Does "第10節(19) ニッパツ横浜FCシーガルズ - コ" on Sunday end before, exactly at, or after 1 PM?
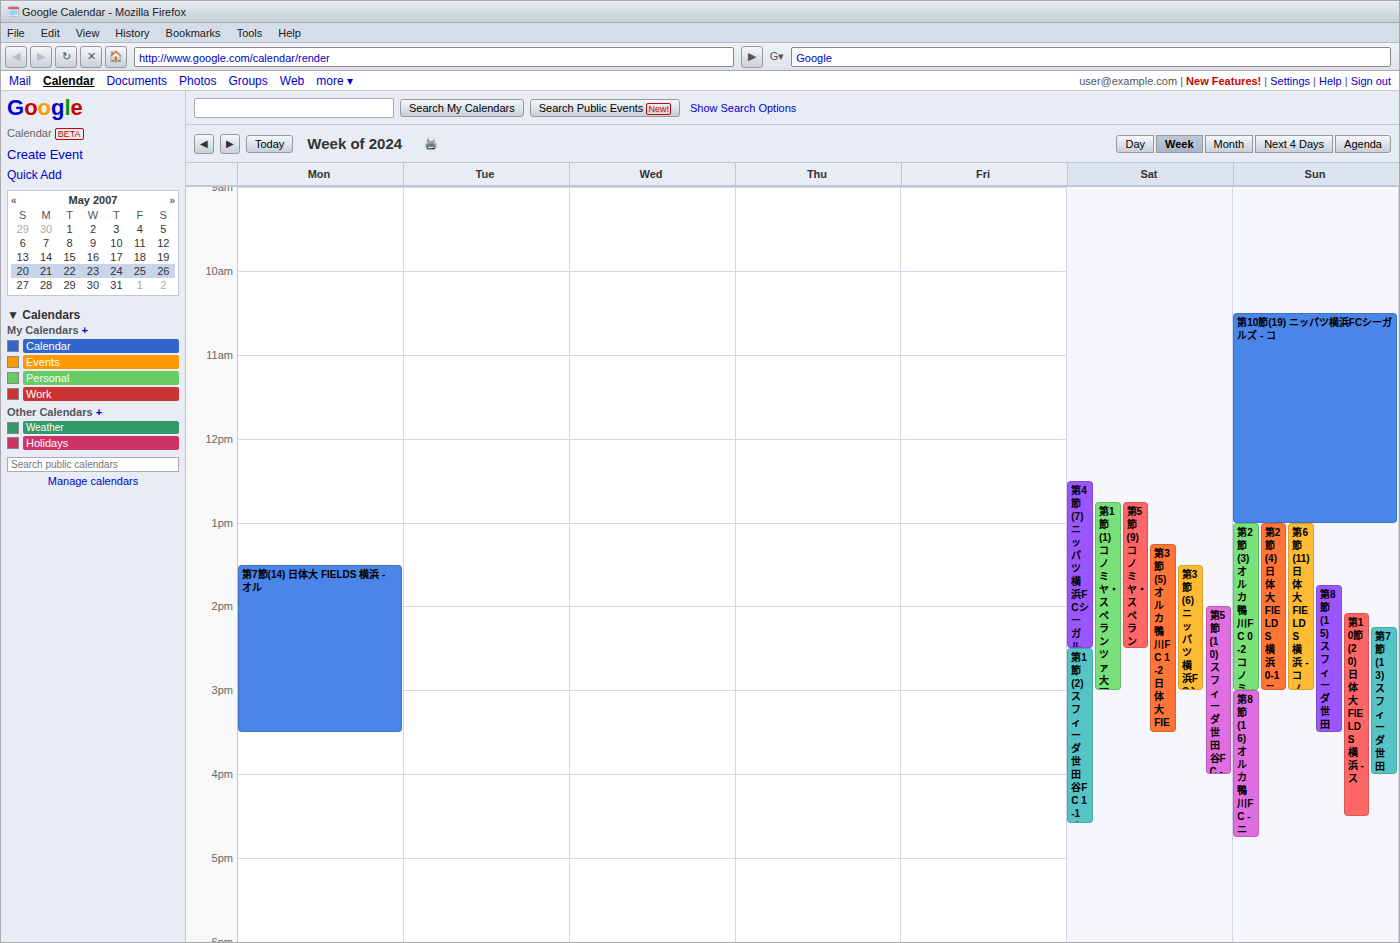
1:00 PM -- exactly at 1 PM, on the 1 PM line.